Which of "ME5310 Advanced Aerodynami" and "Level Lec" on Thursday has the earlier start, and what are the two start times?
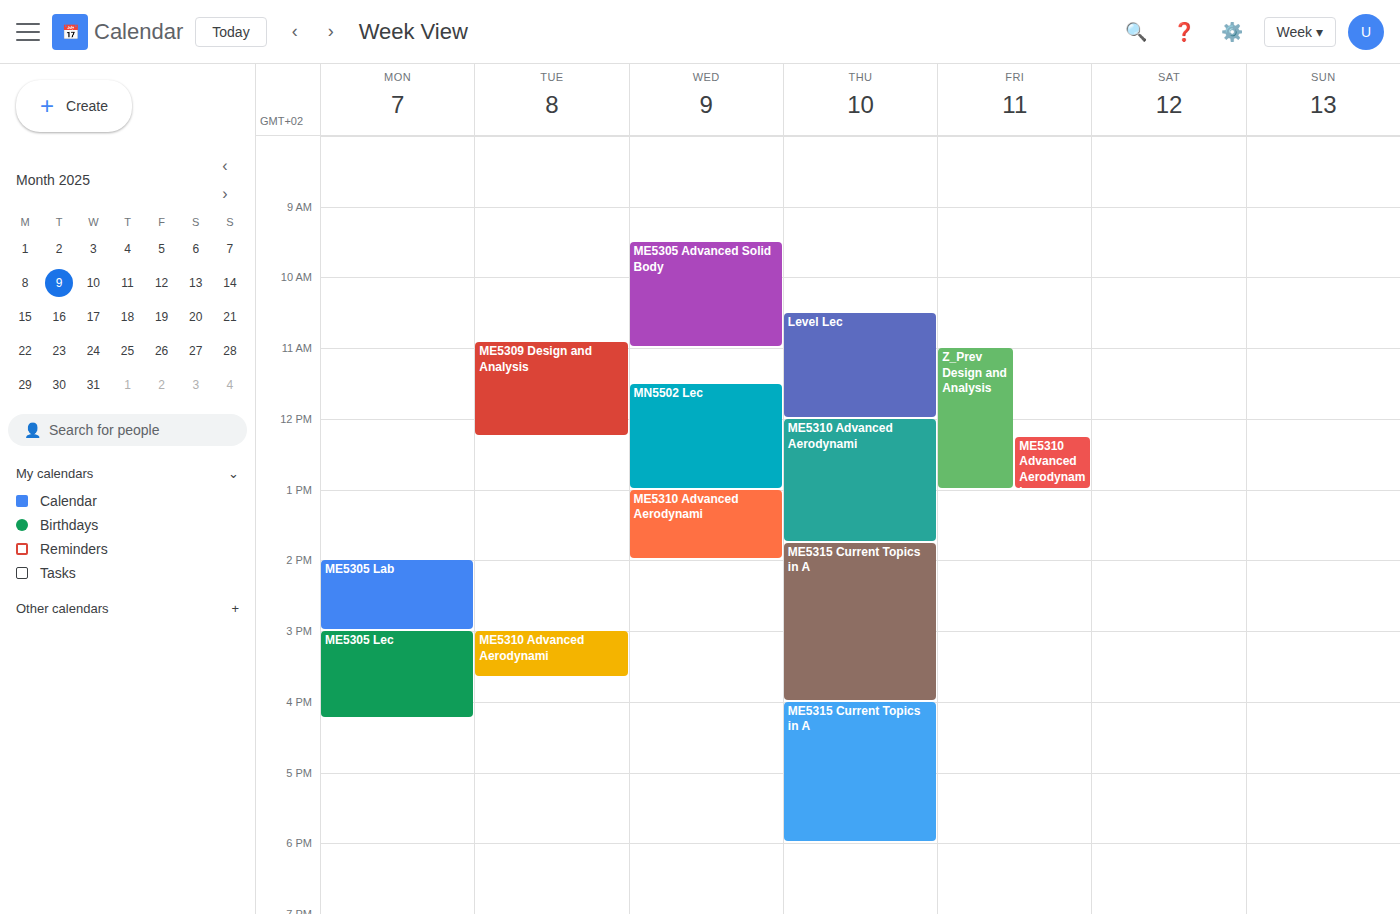
"Level Lec" 10:30; "ME5310 Advanced Aerodynami" 12:00.